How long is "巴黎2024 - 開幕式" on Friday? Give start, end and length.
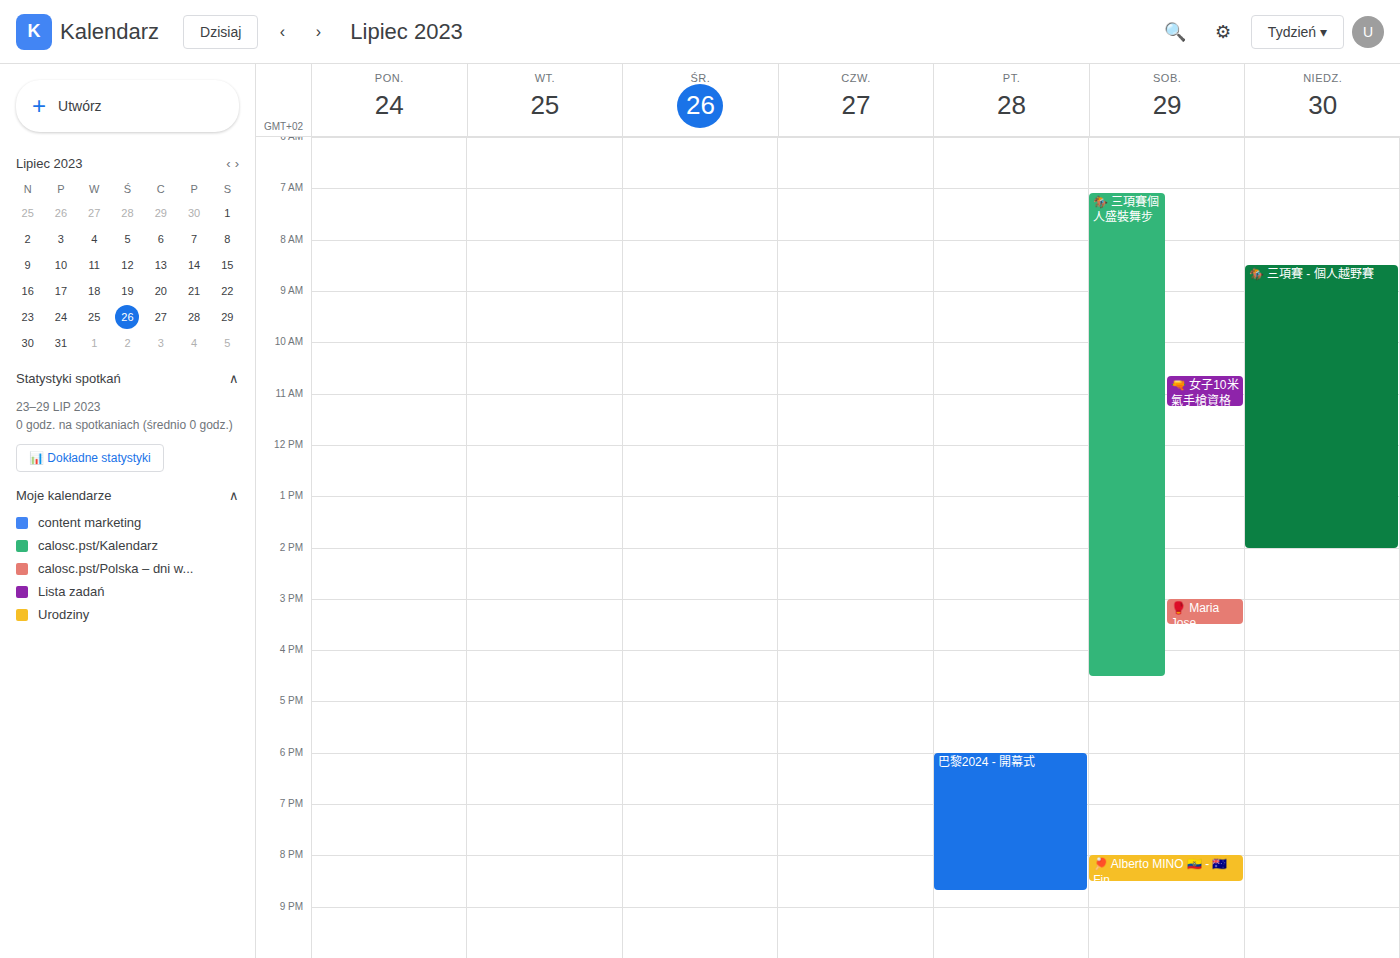
6:00 PM to 8:40 PM, 2 hours 40 minutes